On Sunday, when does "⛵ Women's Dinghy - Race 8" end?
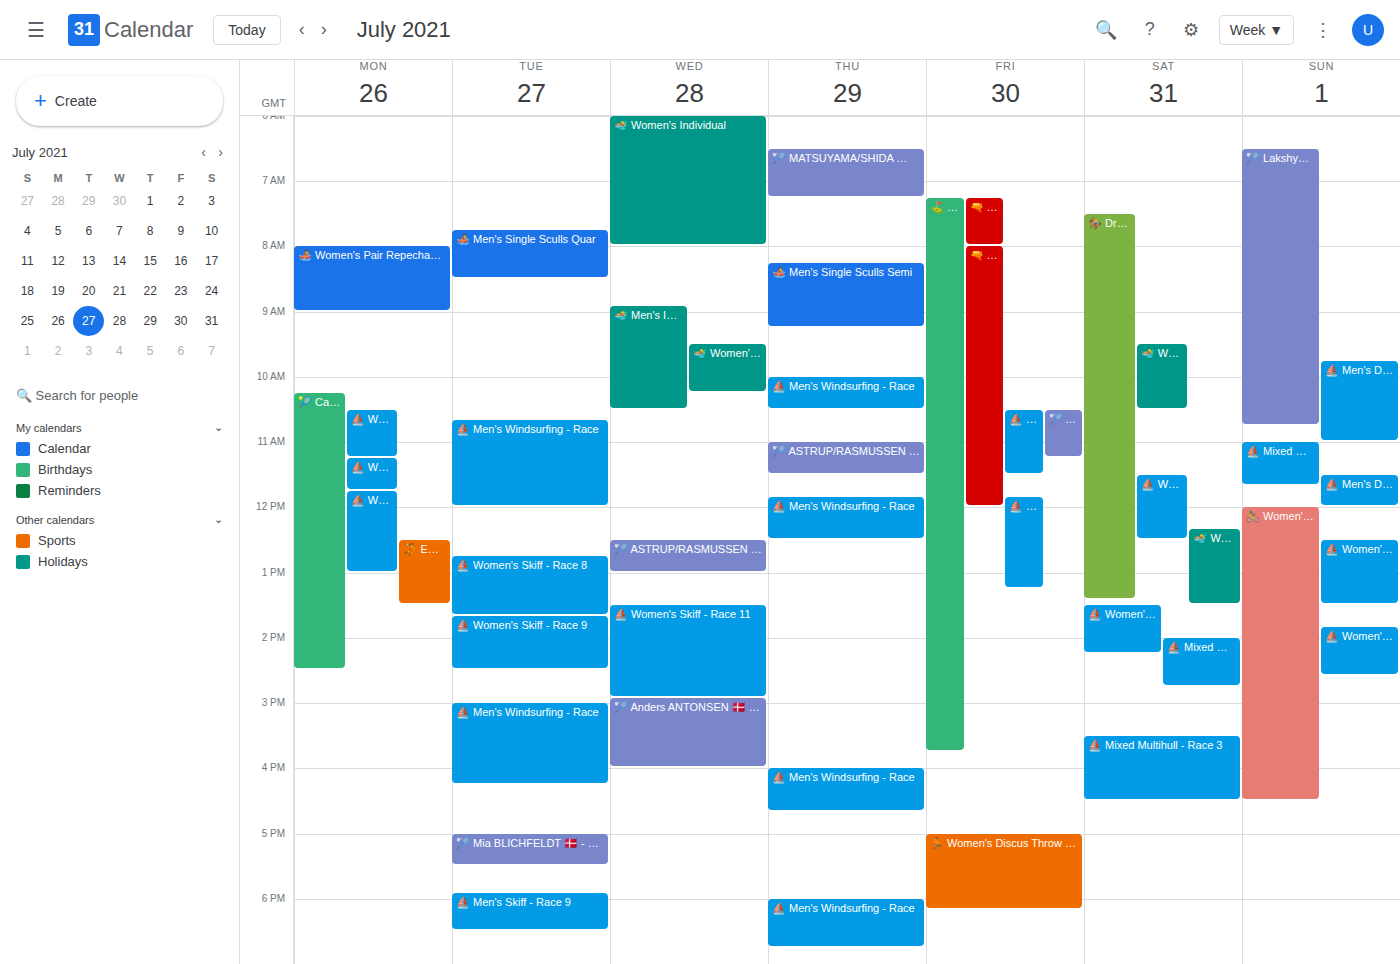
2:35 PM